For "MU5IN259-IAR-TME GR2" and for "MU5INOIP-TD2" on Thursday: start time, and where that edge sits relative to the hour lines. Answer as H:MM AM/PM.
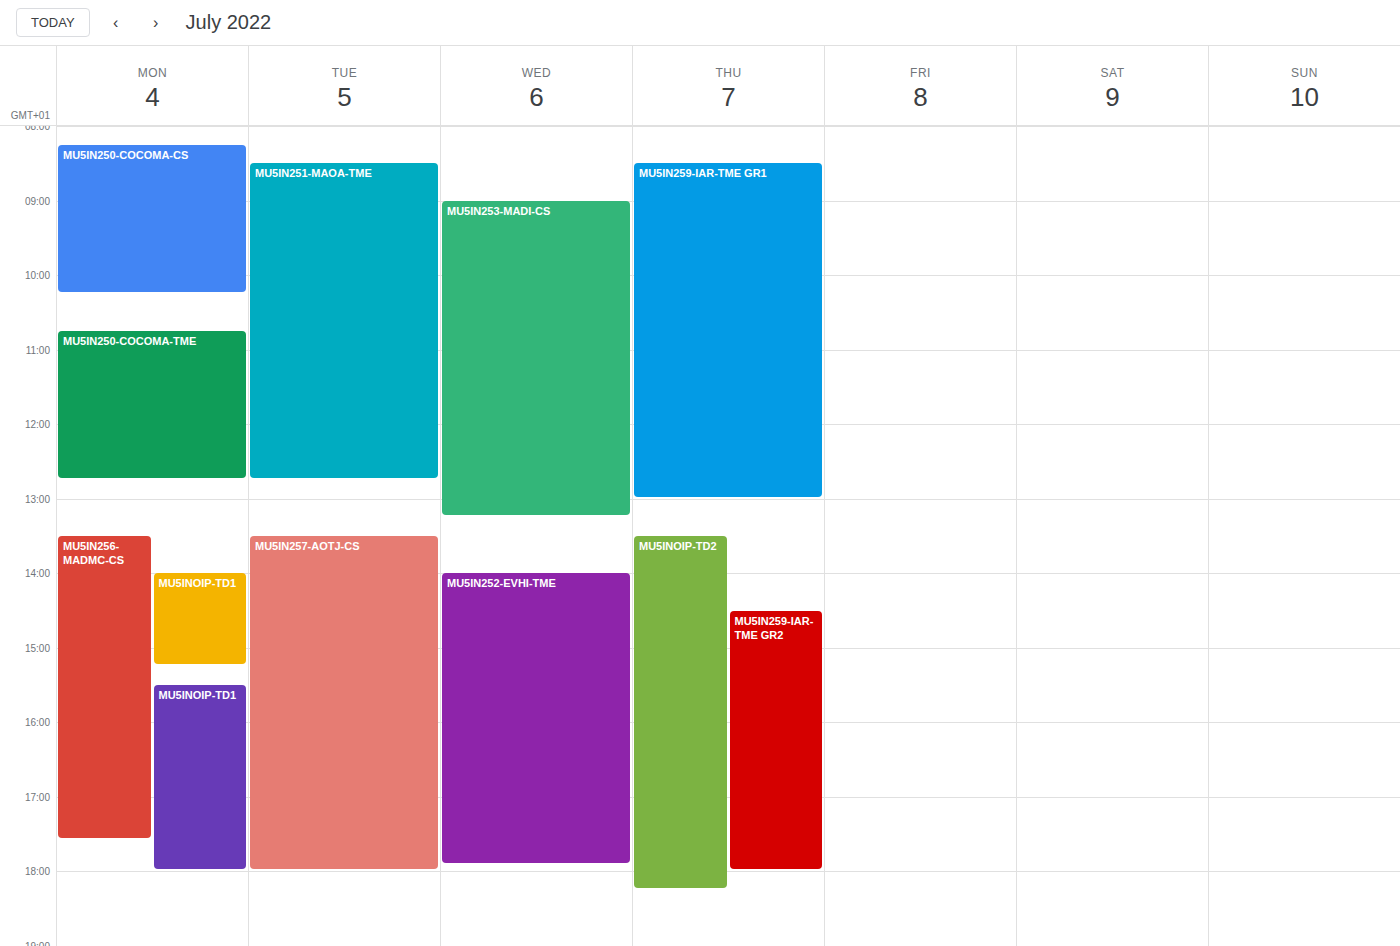
"MU5IN259-IAR-TME GR2": 2:30 PM, halfway between the 2 PM and 3 PM lines. "MU5INOIP-TD2": 1:30 PM, halfway between the 1 PM and 2 PM lines.